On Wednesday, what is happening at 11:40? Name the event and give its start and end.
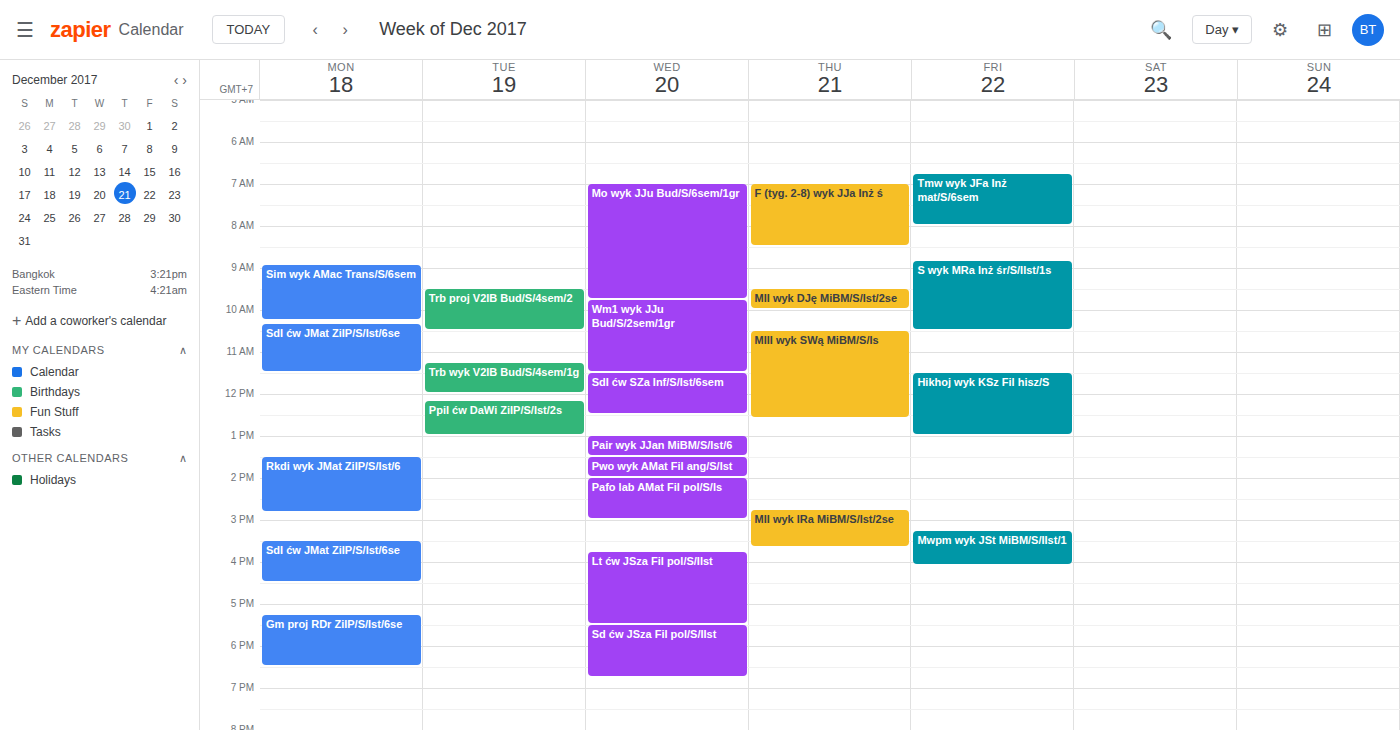
"SdI ćw SZa Inf/S/Ist/6sem", 11:30 to 12:30